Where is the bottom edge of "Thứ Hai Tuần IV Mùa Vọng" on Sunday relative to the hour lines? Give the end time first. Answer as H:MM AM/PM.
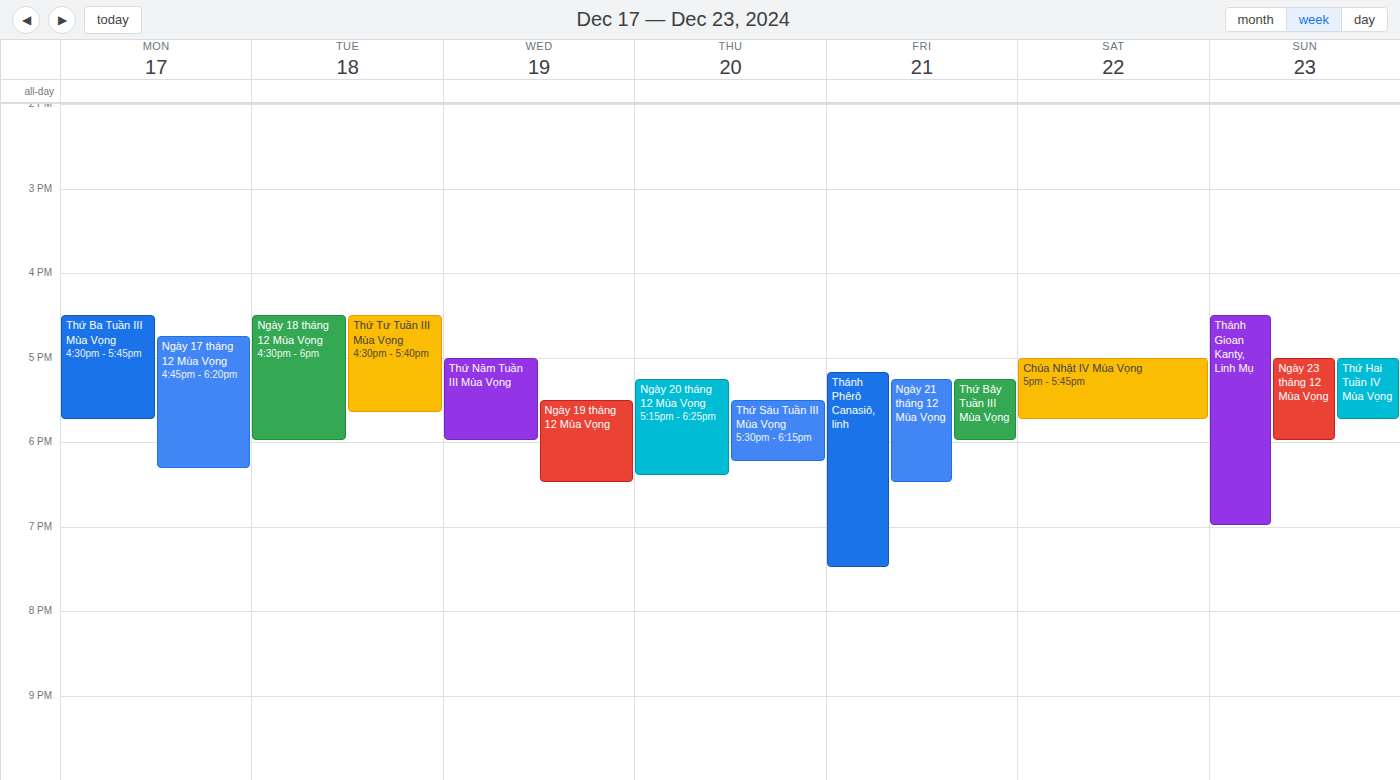
5:45 PM -- neither: three quarters of the way from the 5 PM line to the 6 PM line.